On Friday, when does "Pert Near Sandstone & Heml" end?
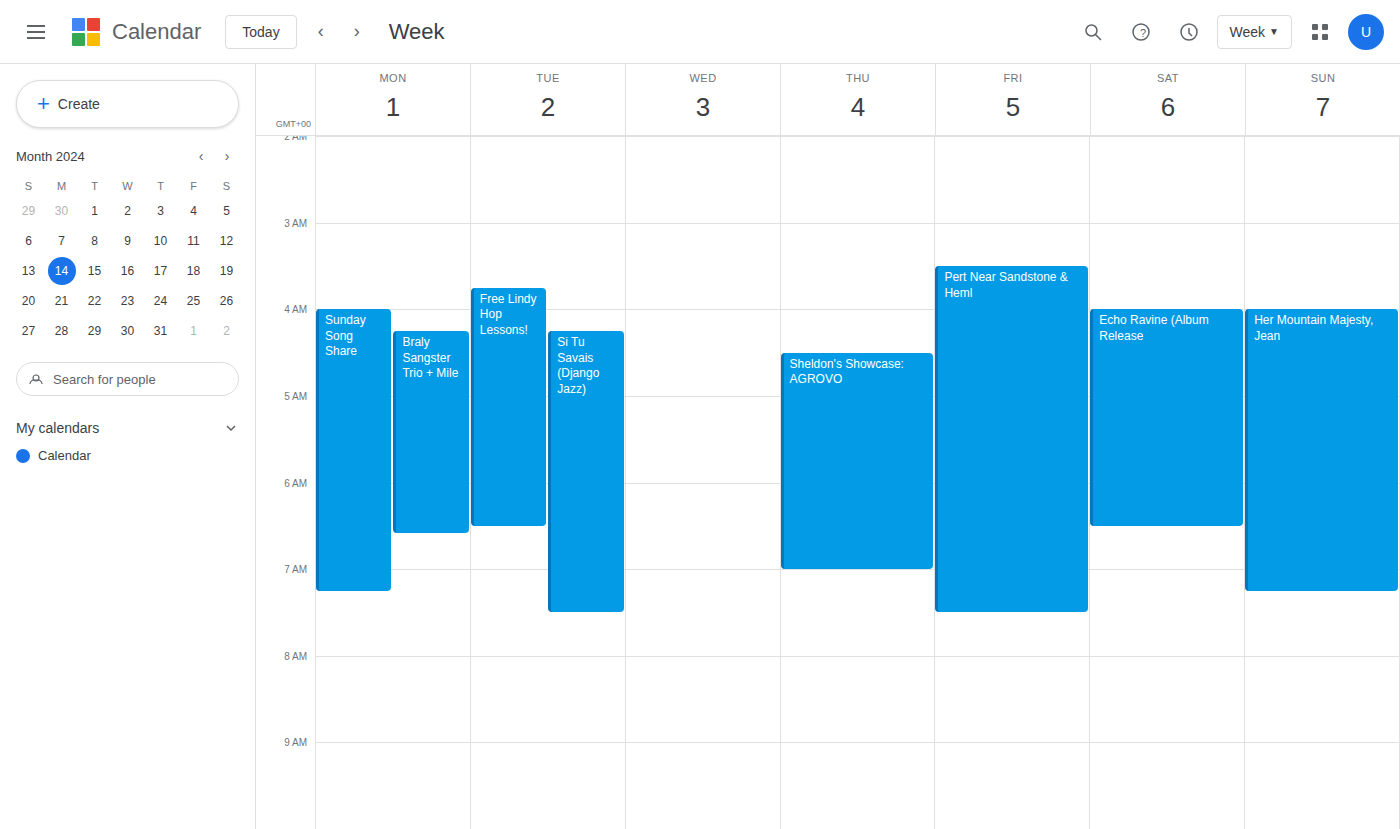
7:30 AM